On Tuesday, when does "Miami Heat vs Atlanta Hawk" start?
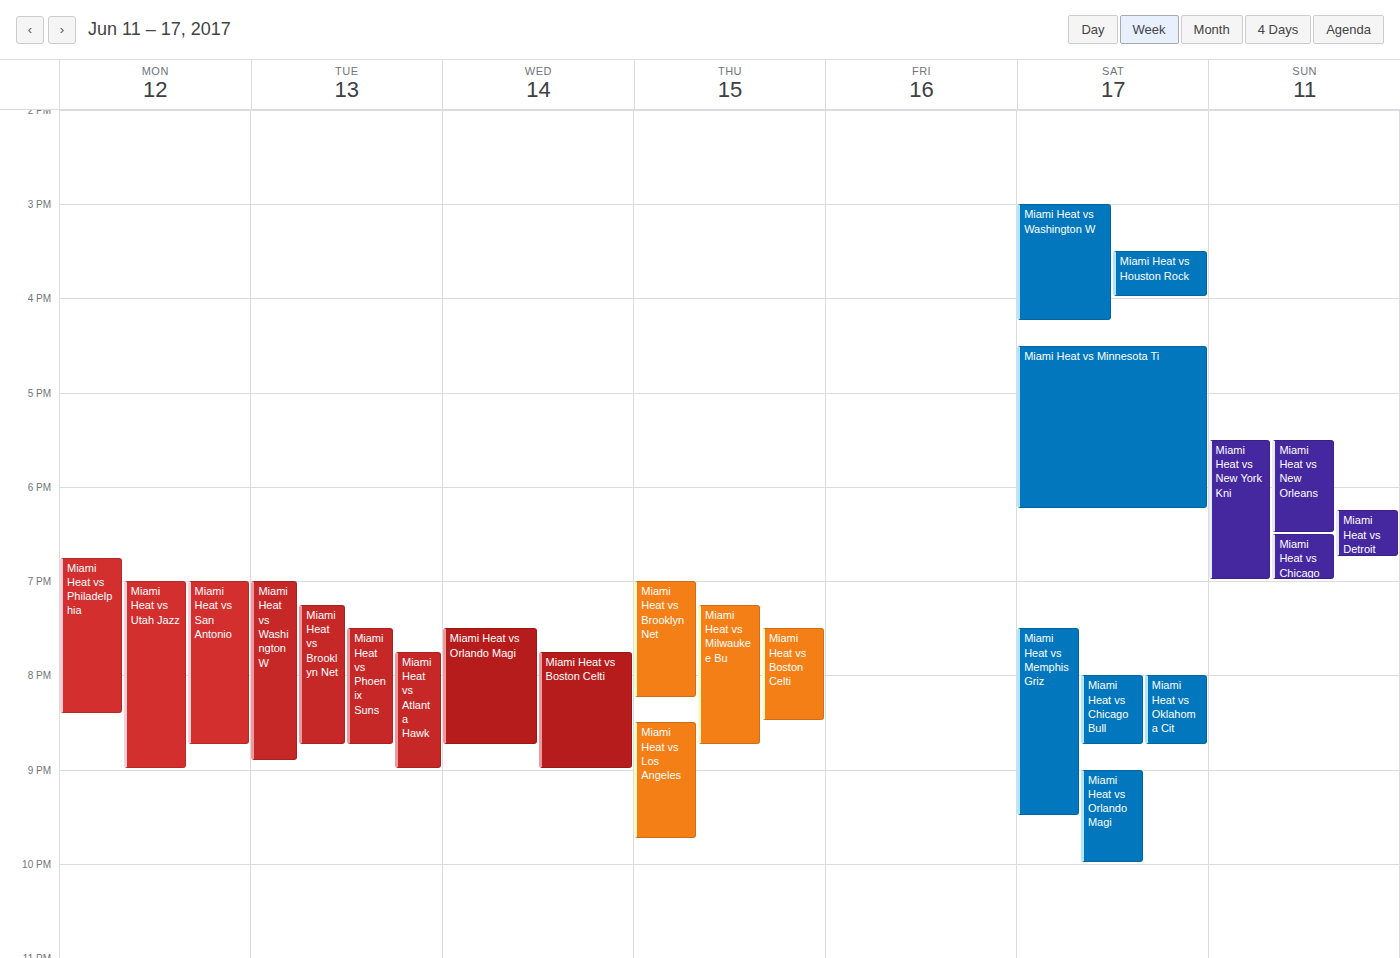
19:45